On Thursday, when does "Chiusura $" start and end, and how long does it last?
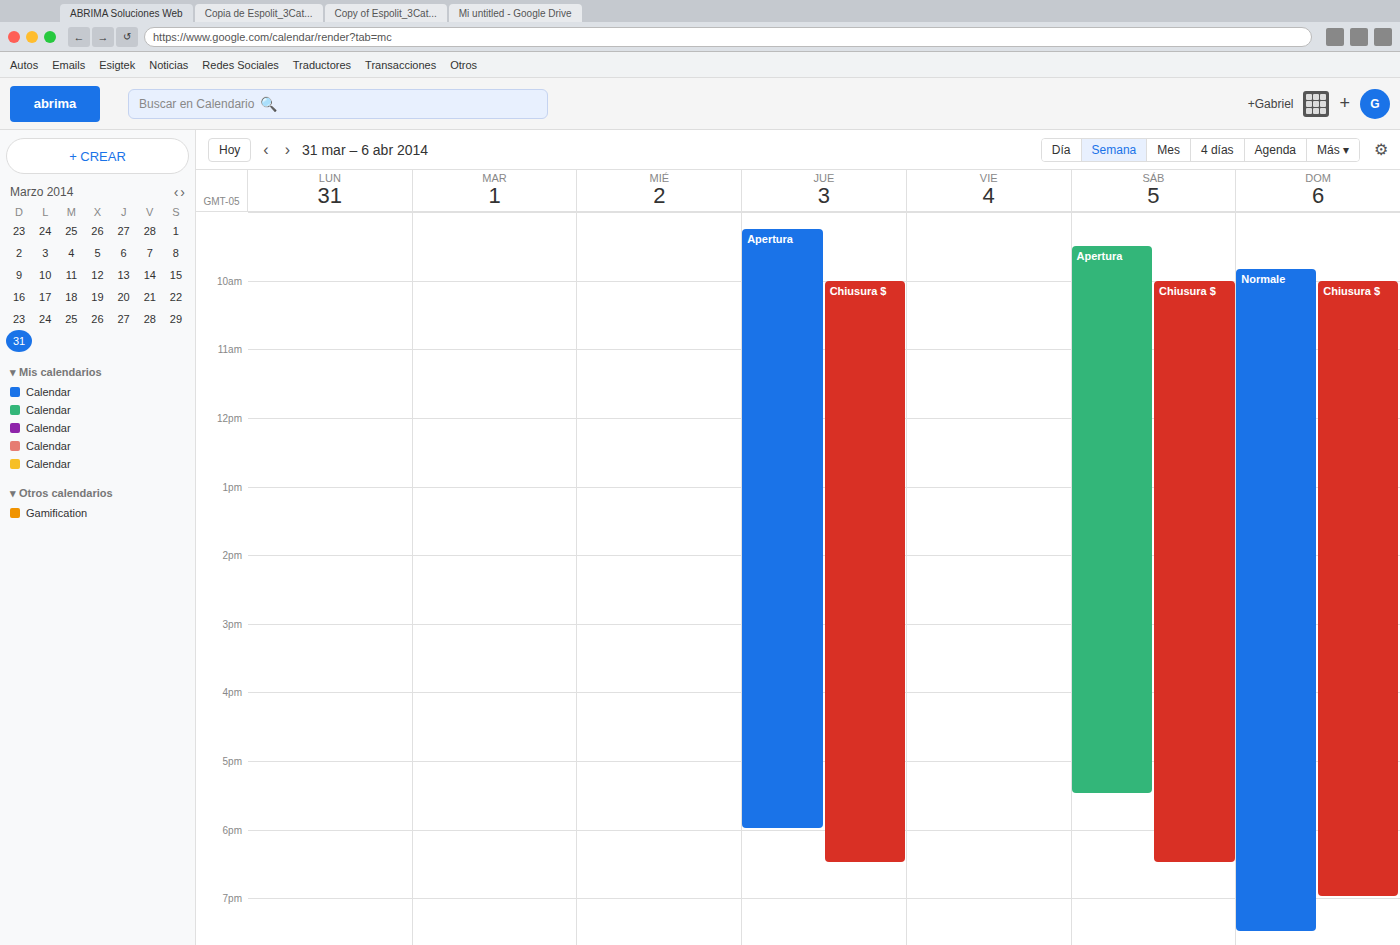
10:00 AM to 6:30 PM, 8 hours 30 minutes